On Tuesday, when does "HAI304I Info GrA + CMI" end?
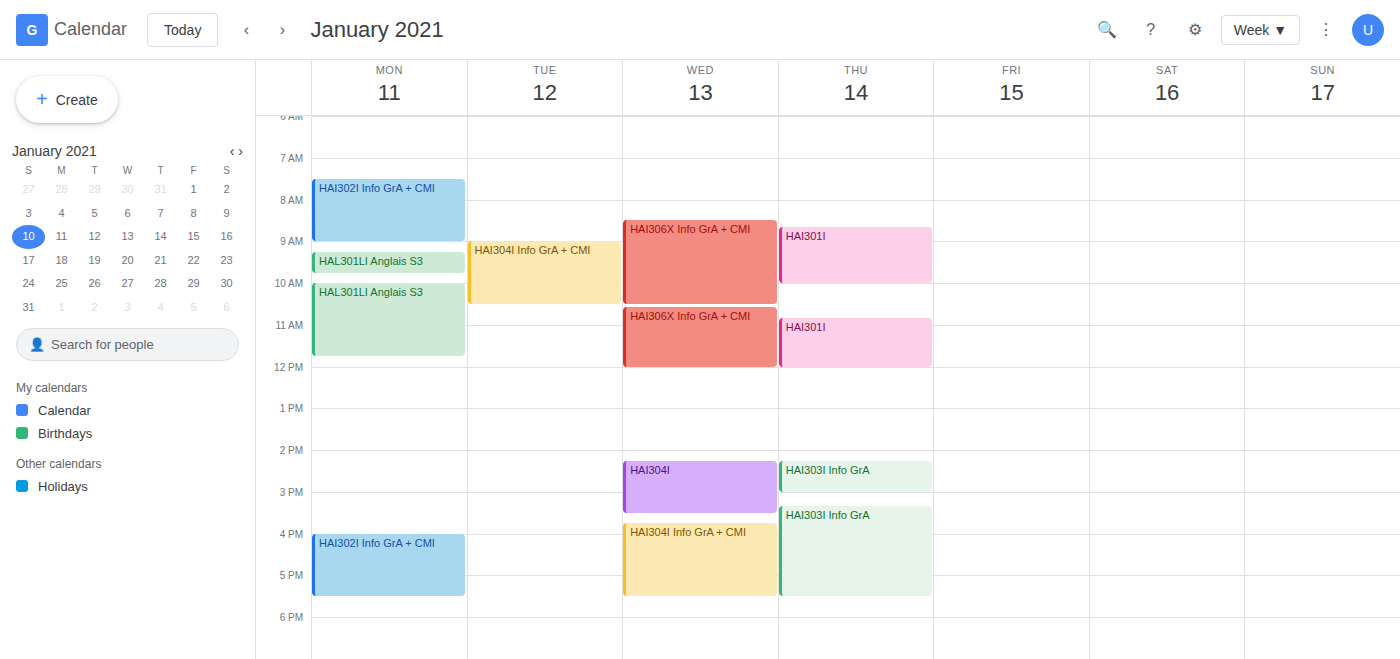
10:30 AM